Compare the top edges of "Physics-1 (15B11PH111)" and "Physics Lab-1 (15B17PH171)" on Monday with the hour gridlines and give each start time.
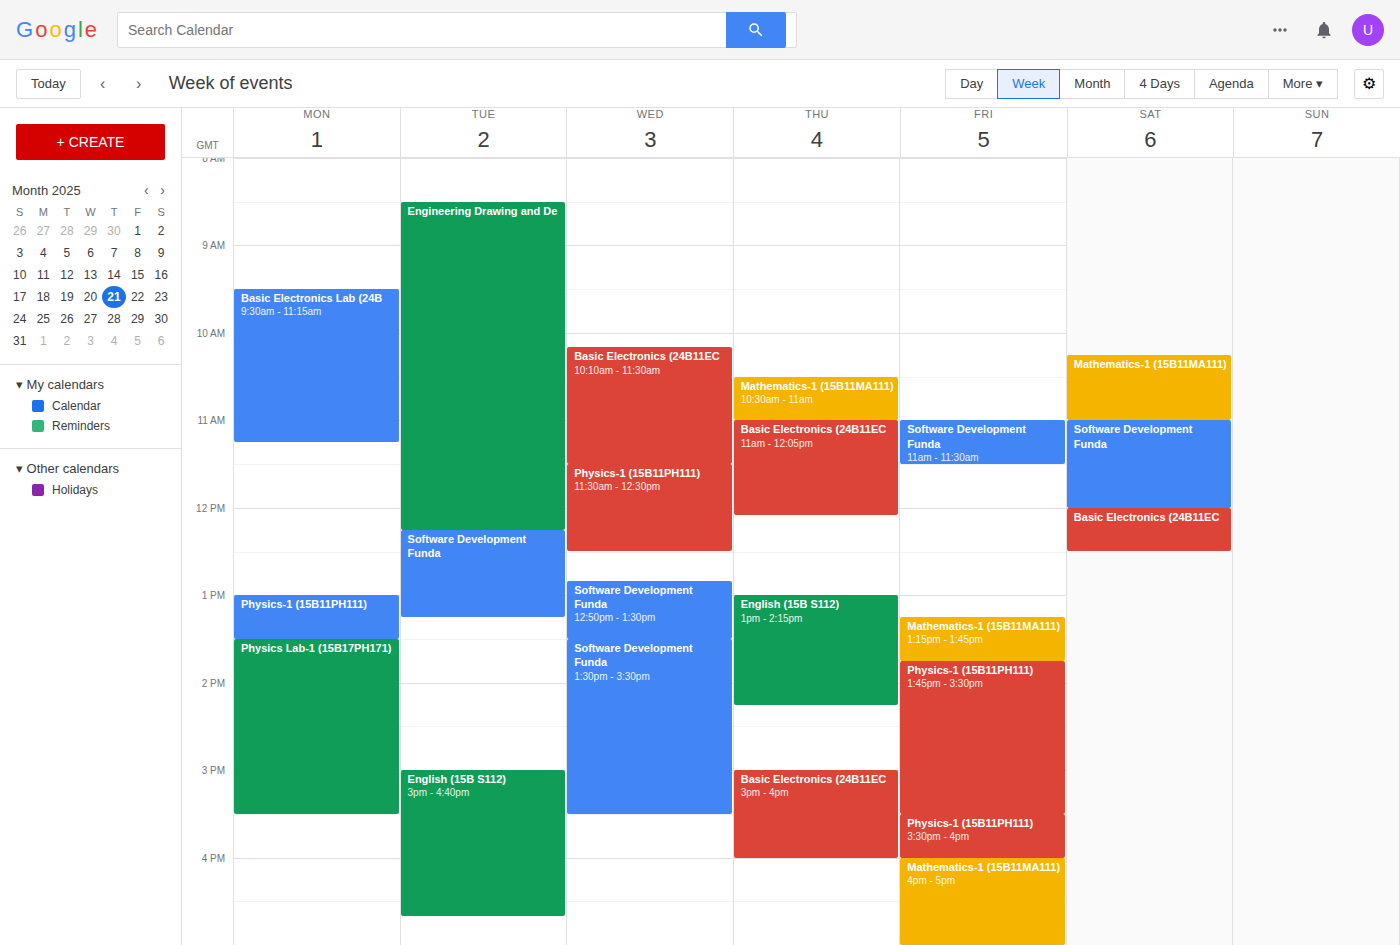
"Physics-1 (15B11PH111)": 1:00 PM, exactly on the 1 PM line. "Physics Lab-1 (15B17PH171)": 1:30 PM, halfway between the 1 PM and 2 PM lines.